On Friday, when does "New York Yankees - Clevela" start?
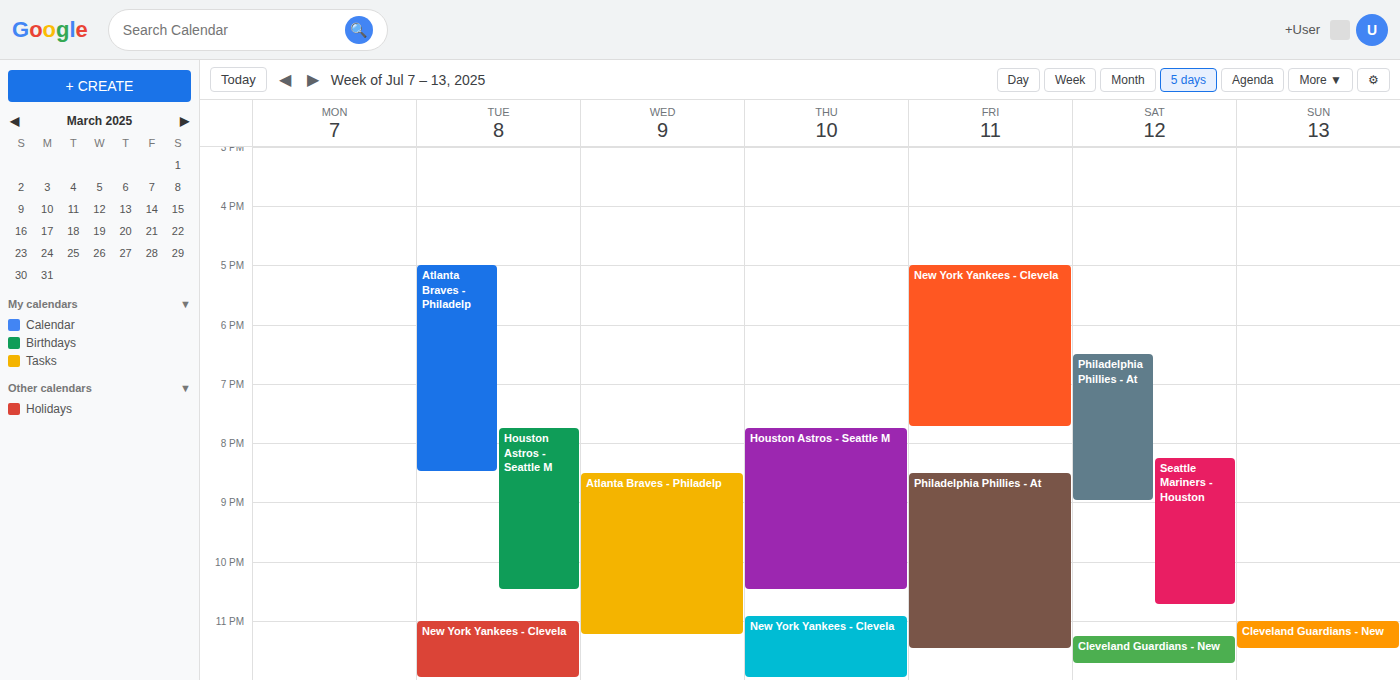
5:00 PM